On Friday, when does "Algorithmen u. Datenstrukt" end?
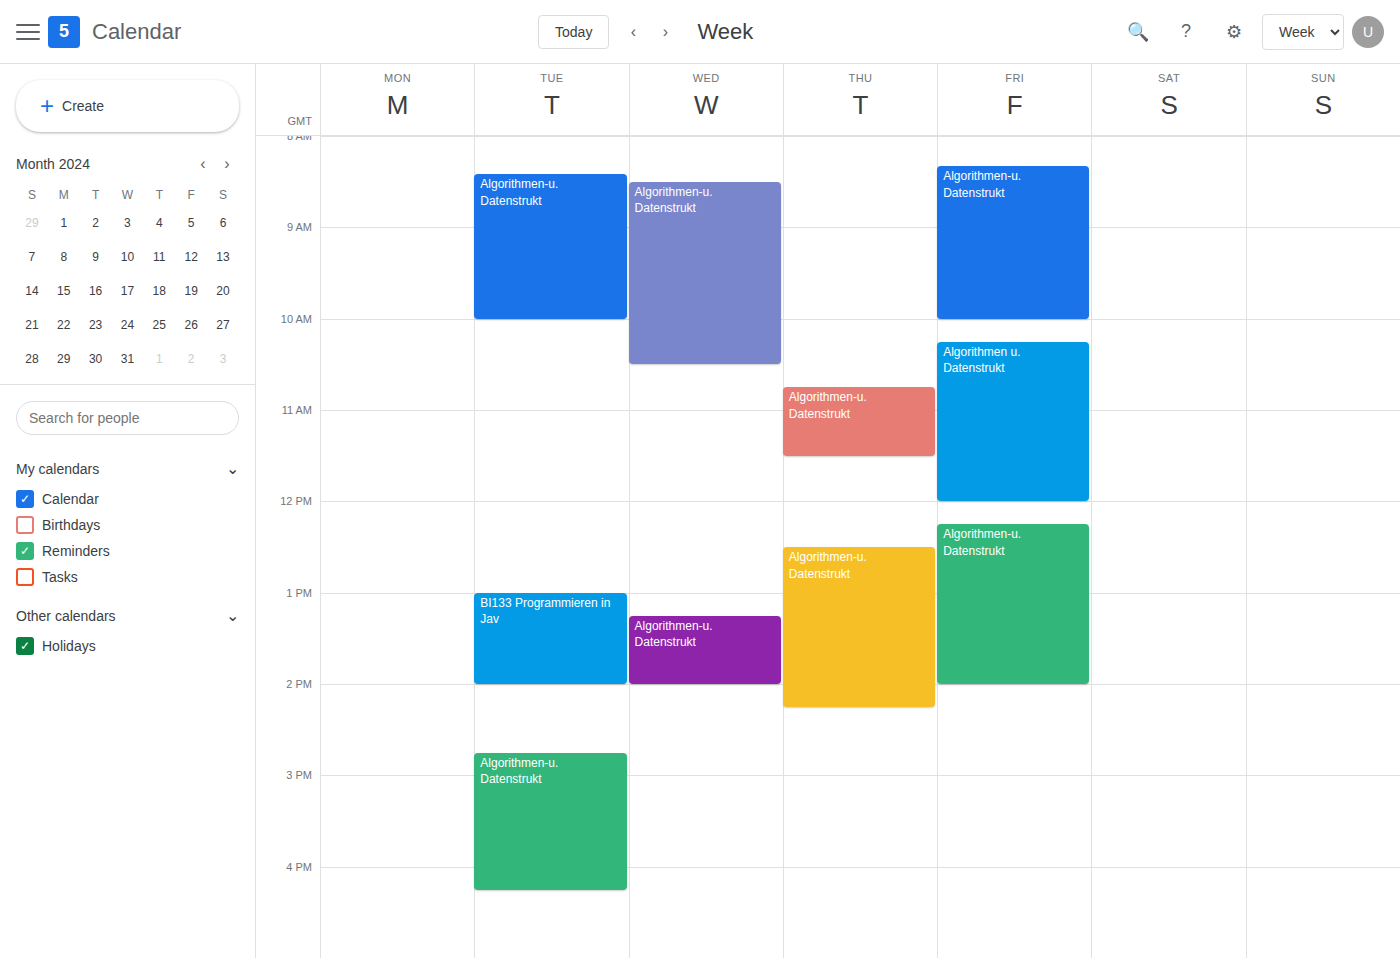
12:00 PM